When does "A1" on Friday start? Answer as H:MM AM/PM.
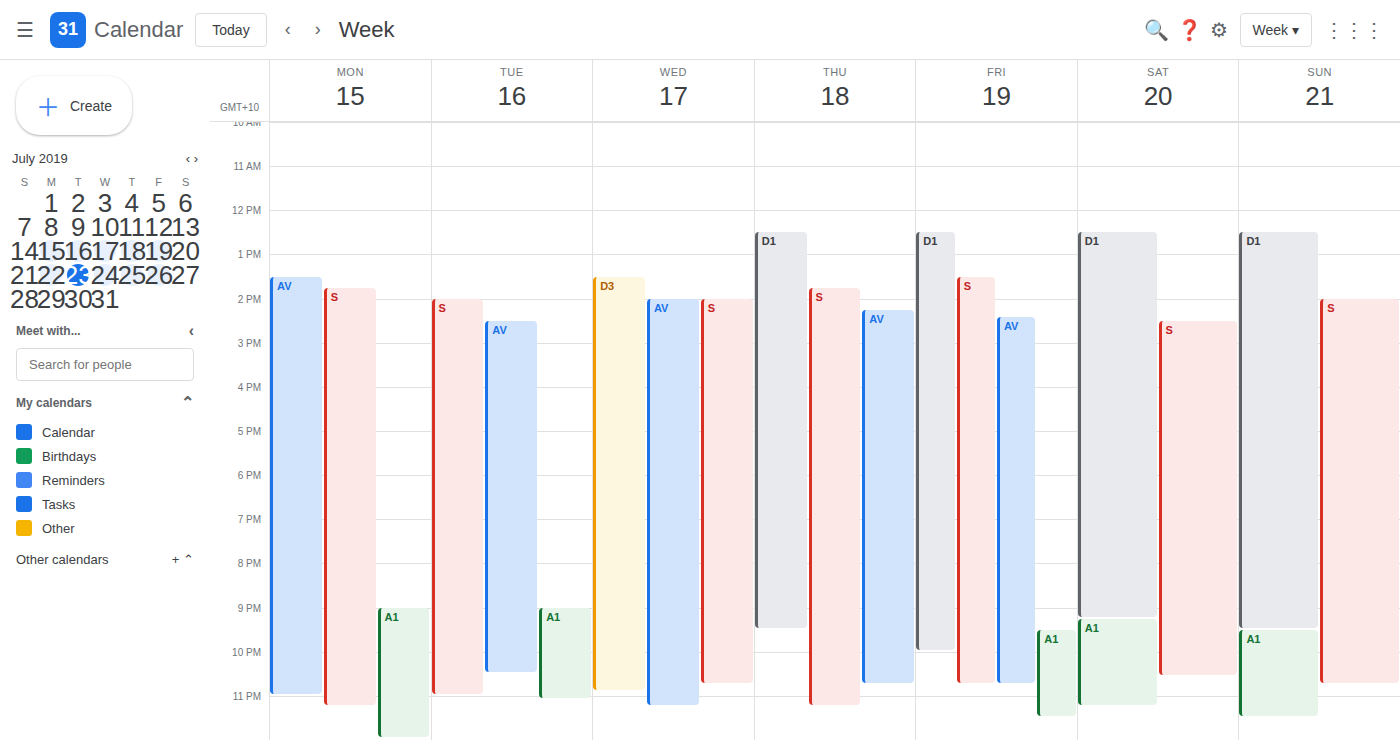
9:30 PM